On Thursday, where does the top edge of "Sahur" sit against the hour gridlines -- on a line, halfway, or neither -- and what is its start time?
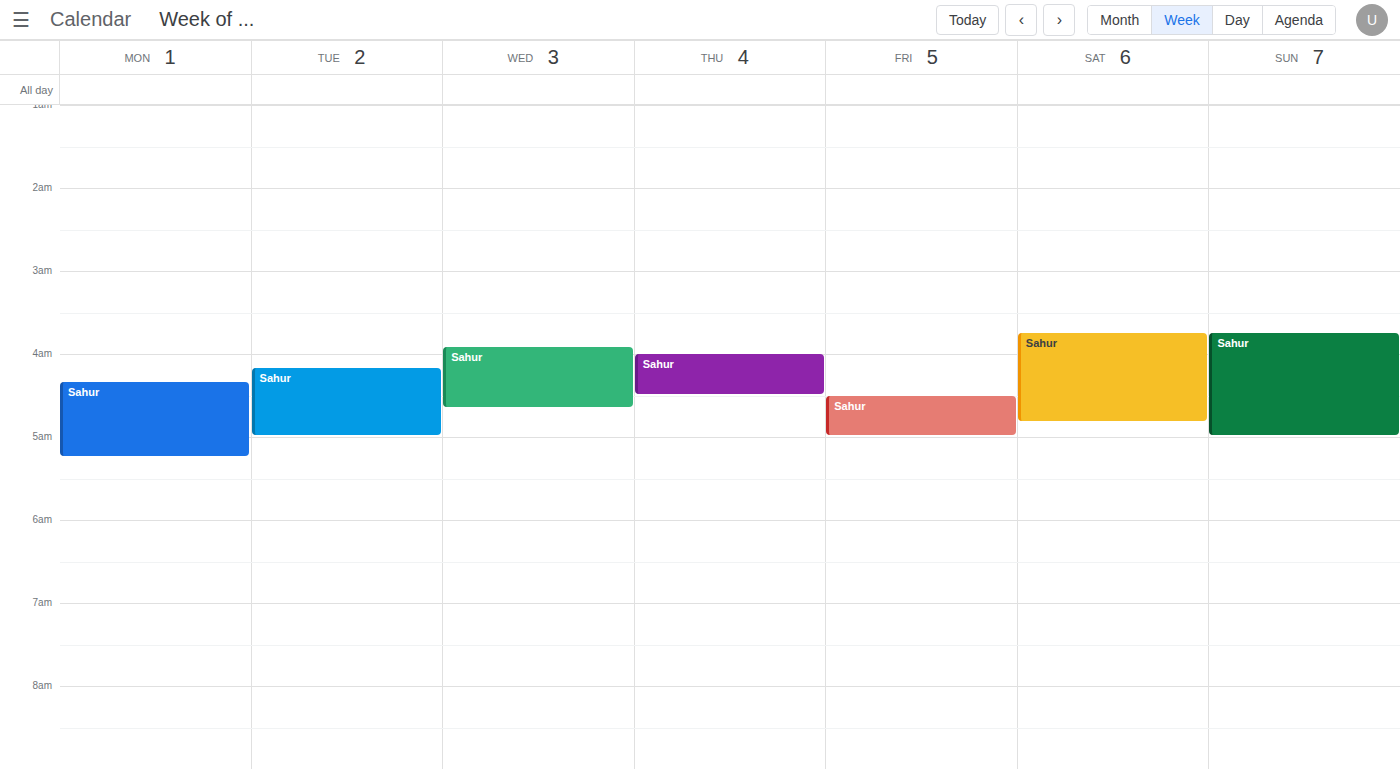
4:00 AM -- exactly on the 4 AM line.